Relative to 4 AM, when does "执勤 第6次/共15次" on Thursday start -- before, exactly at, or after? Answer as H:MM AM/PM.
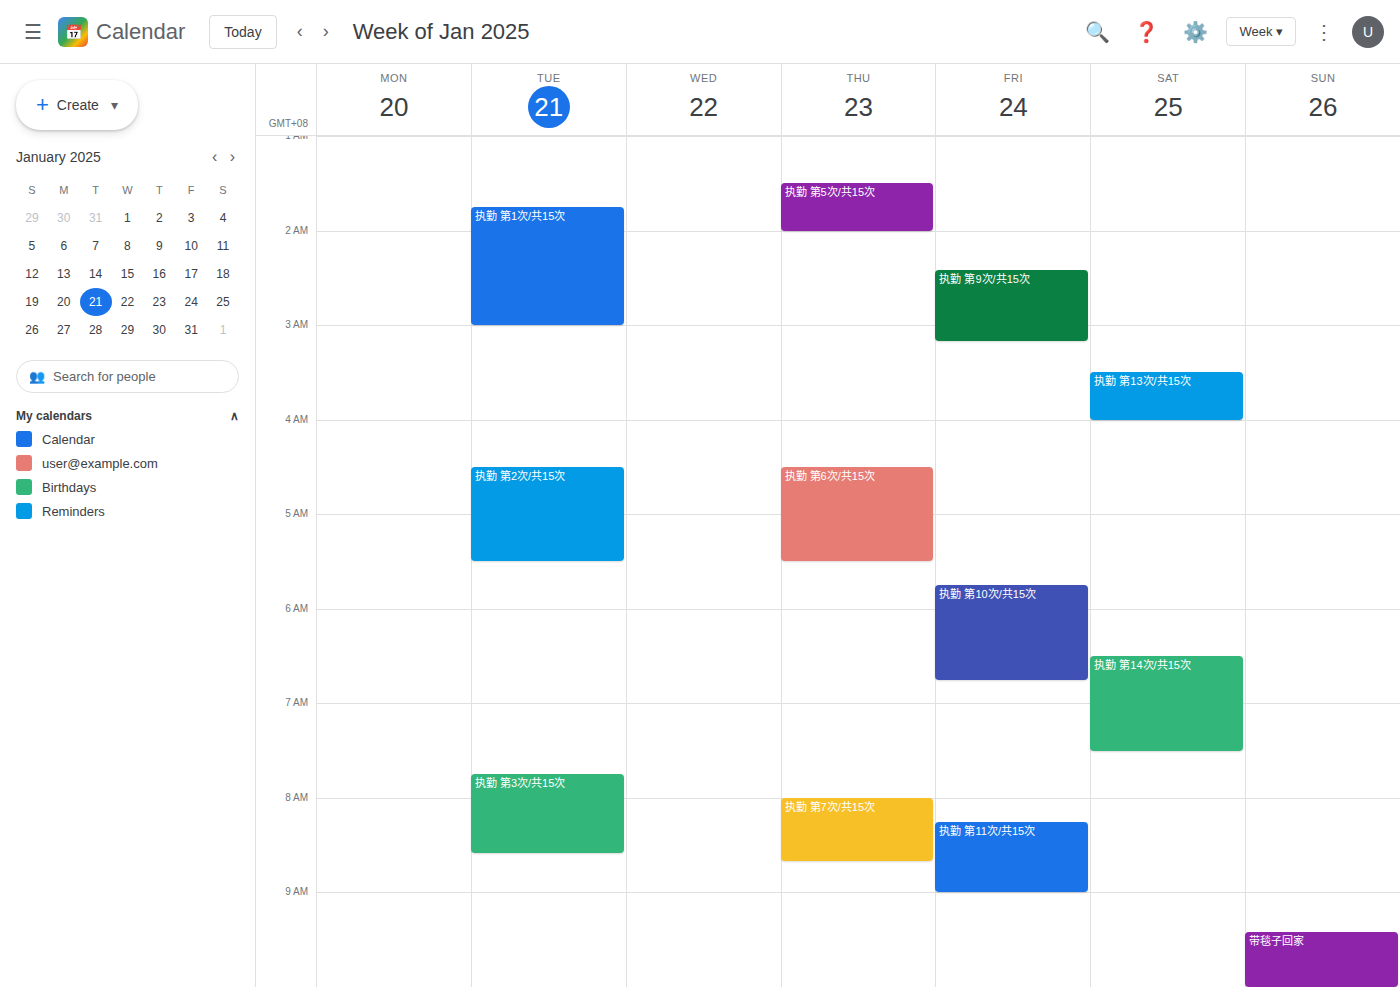
4:30 AM -- after 4 AM, 30 minutes below the 4 AM line.